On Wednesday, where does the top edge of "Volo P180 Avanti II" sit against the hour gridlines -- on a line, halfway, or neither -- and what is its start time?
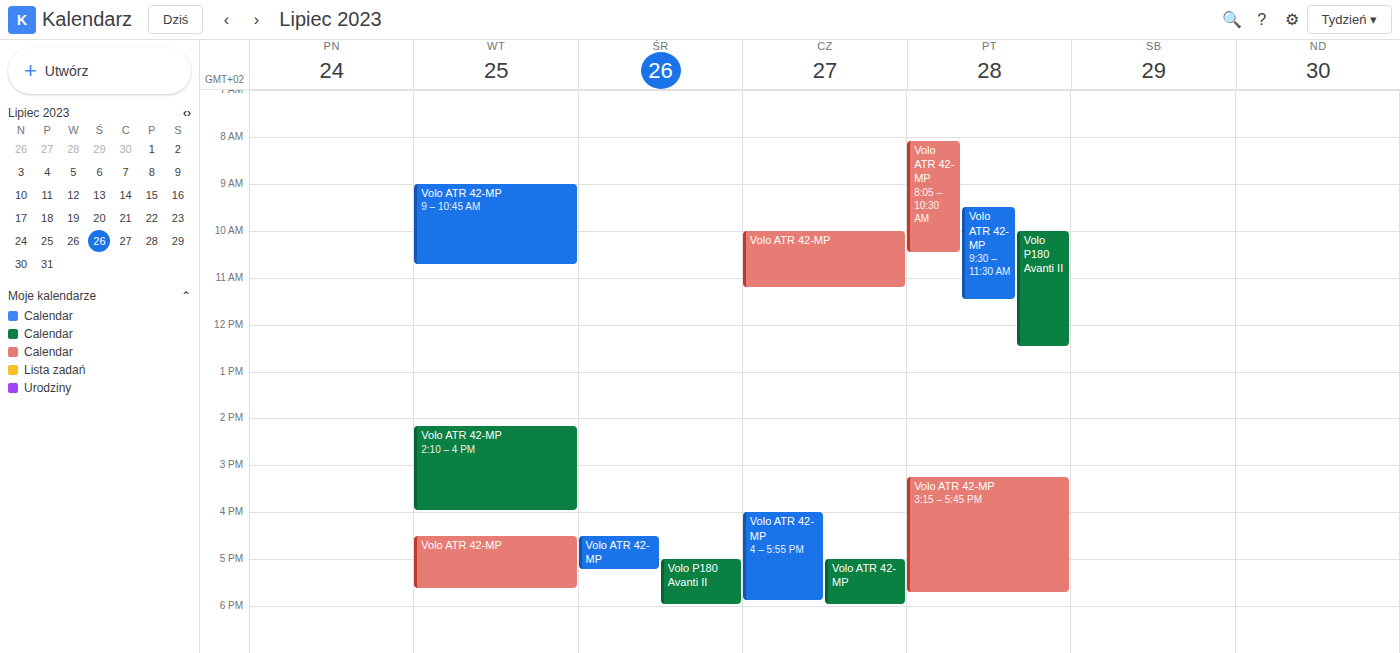
5:00 PM -- exactly on the 5 PM line.